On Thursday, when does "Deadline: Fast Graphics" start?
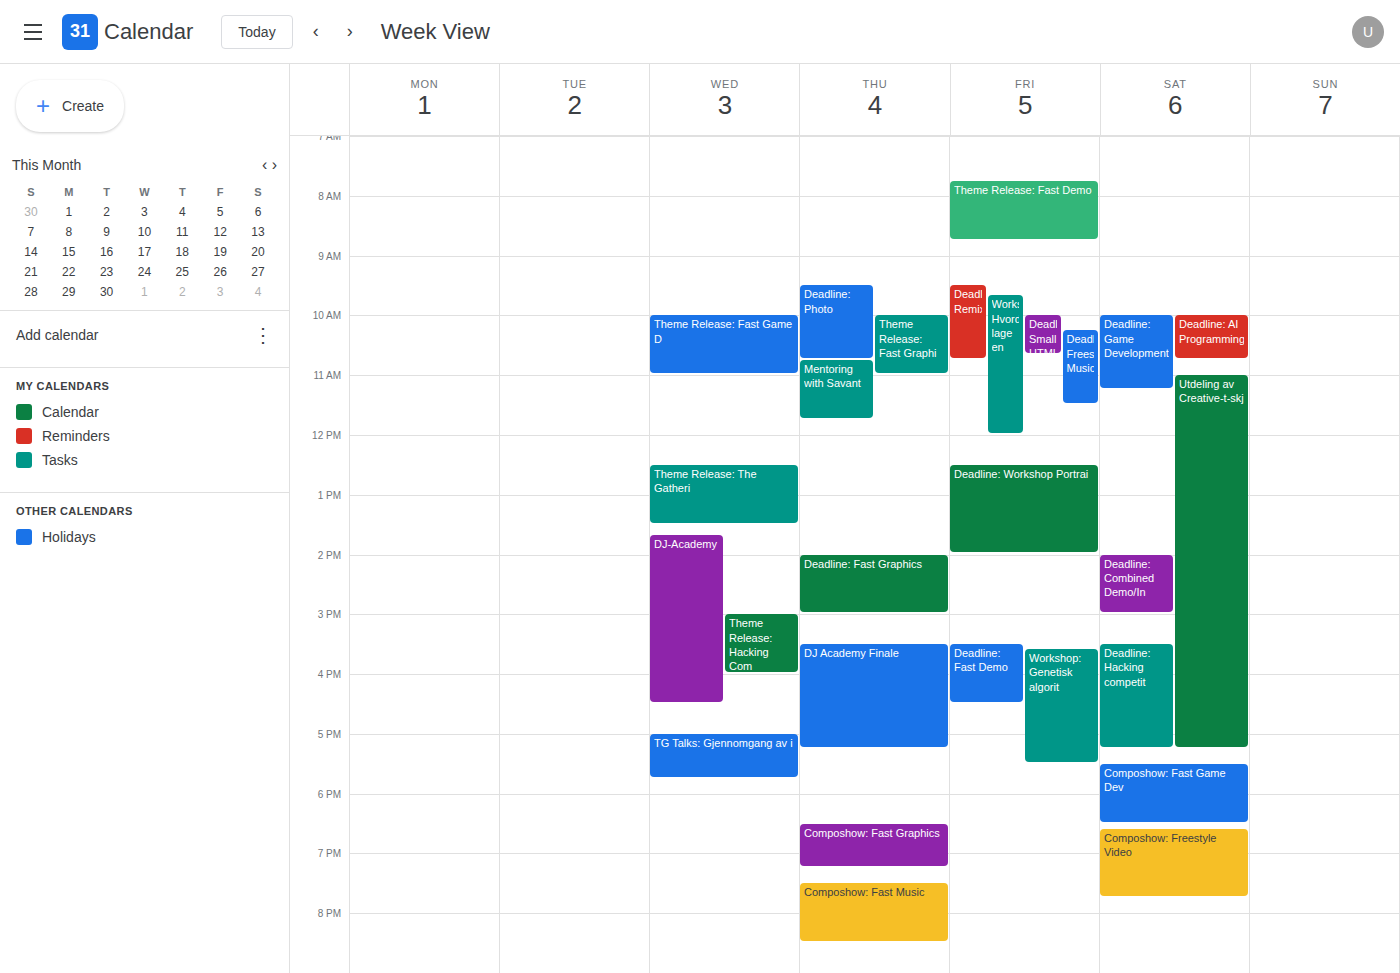
2:00 PM